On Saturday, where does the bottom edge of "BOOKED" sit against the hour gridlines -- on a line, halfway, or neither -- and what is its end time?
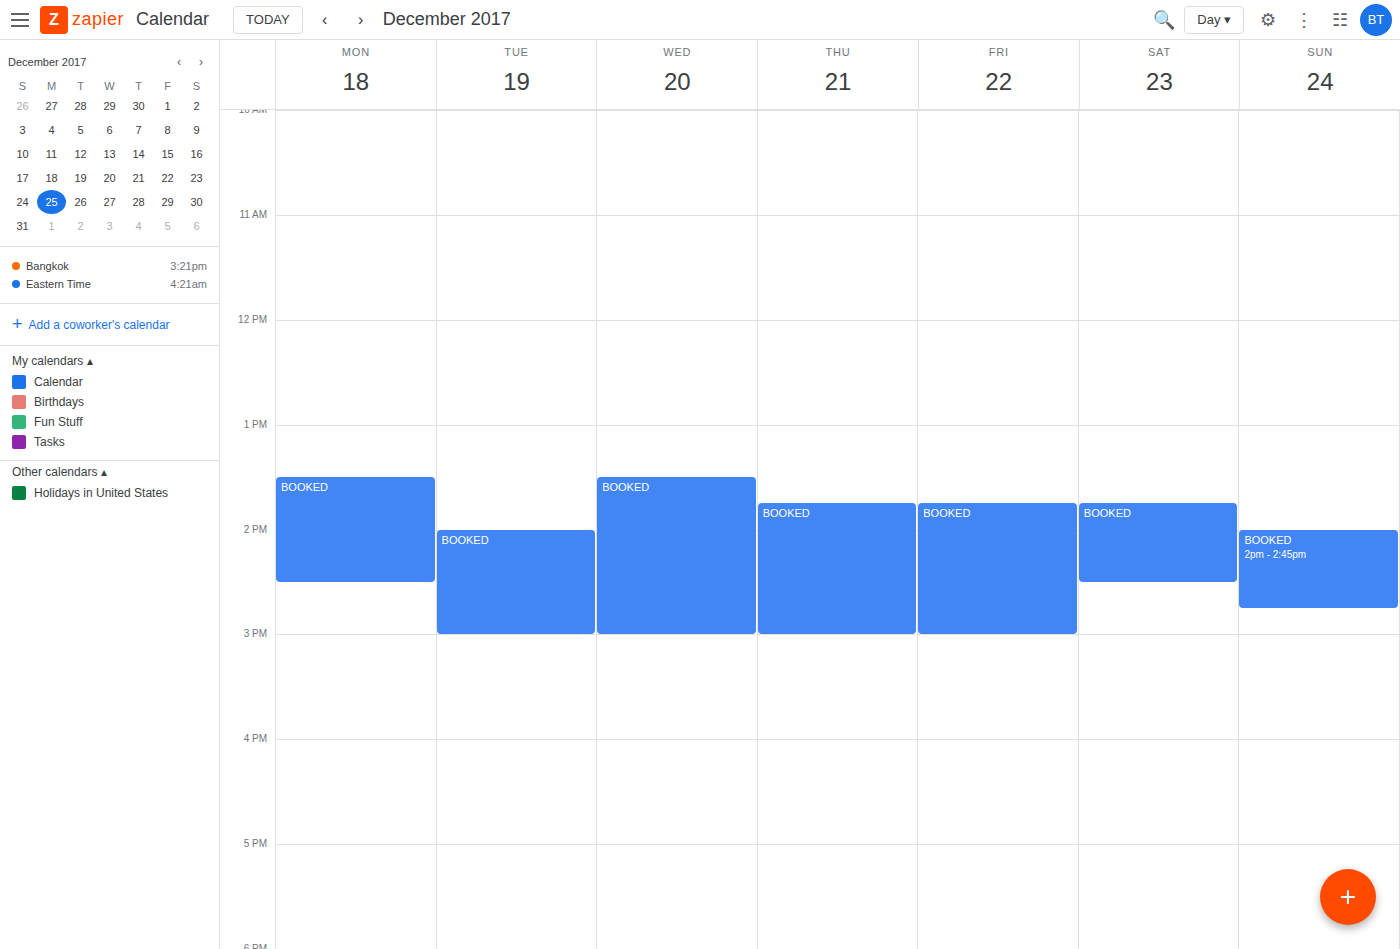
2:30 PM -- halfway between the 2 PM and 3 PM lines.